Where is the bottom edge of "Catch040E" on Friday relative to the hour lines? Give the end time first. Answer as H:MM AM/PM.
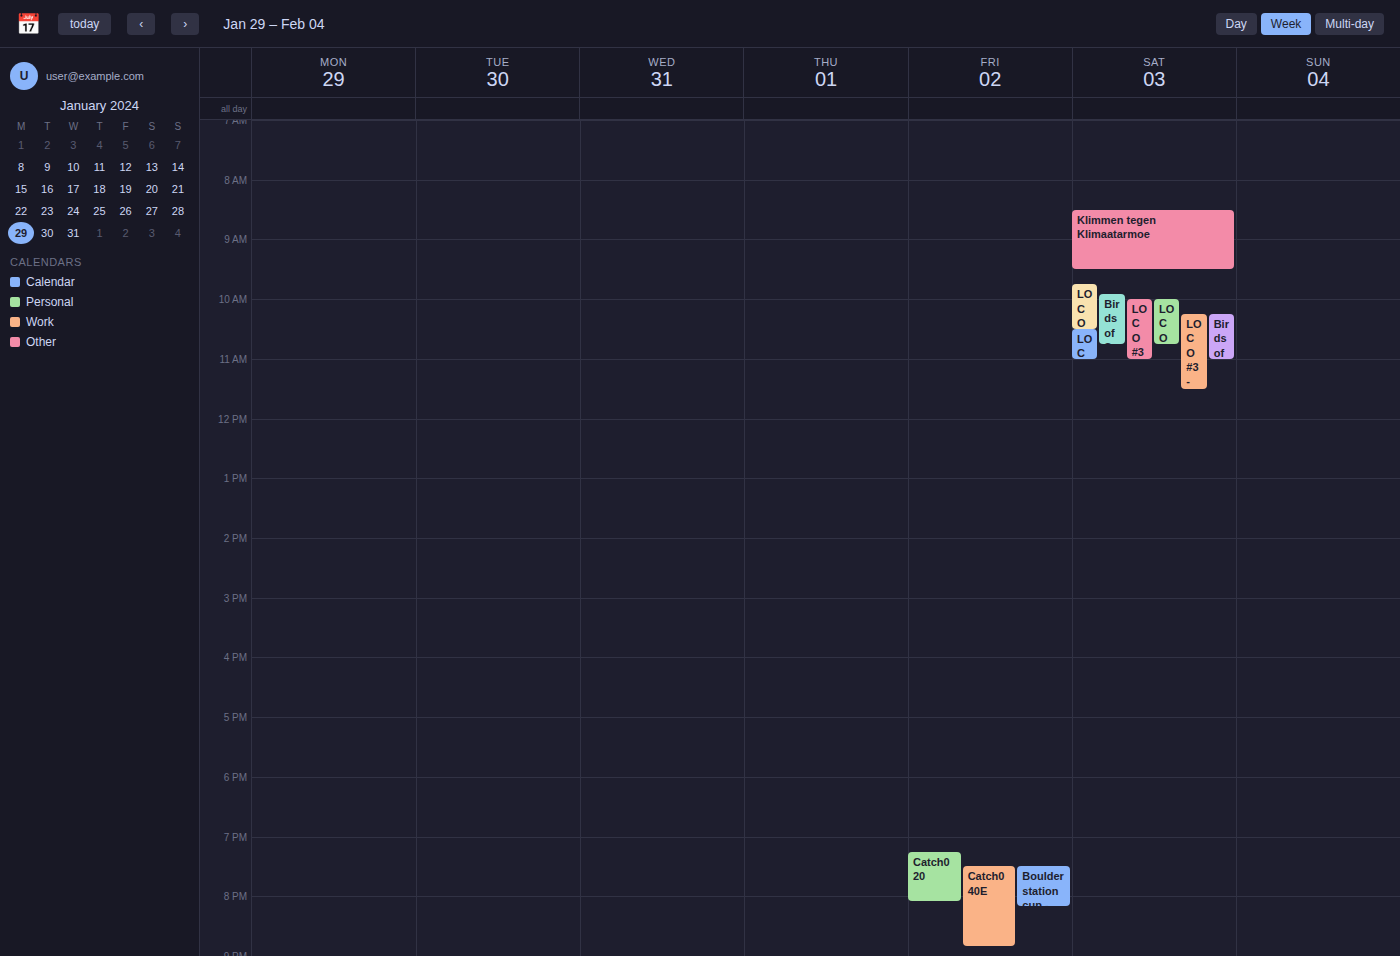
8:50 PM -- neither: 50 minutes below the 8 PM line and 10 minutes above the 9 PM line.